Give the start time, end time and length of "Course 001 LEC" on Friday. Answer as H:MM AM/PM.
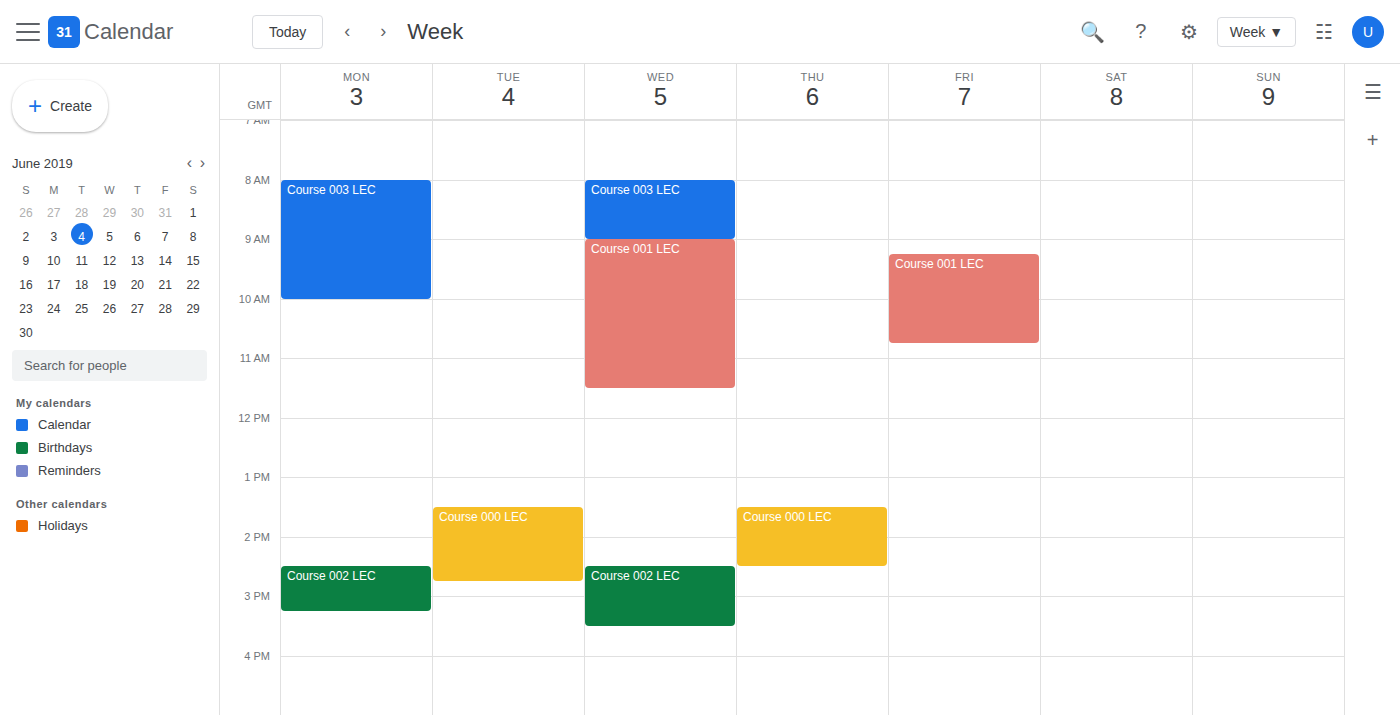
9:15 AM to 10:45 AM, 1 hour 30 minutes